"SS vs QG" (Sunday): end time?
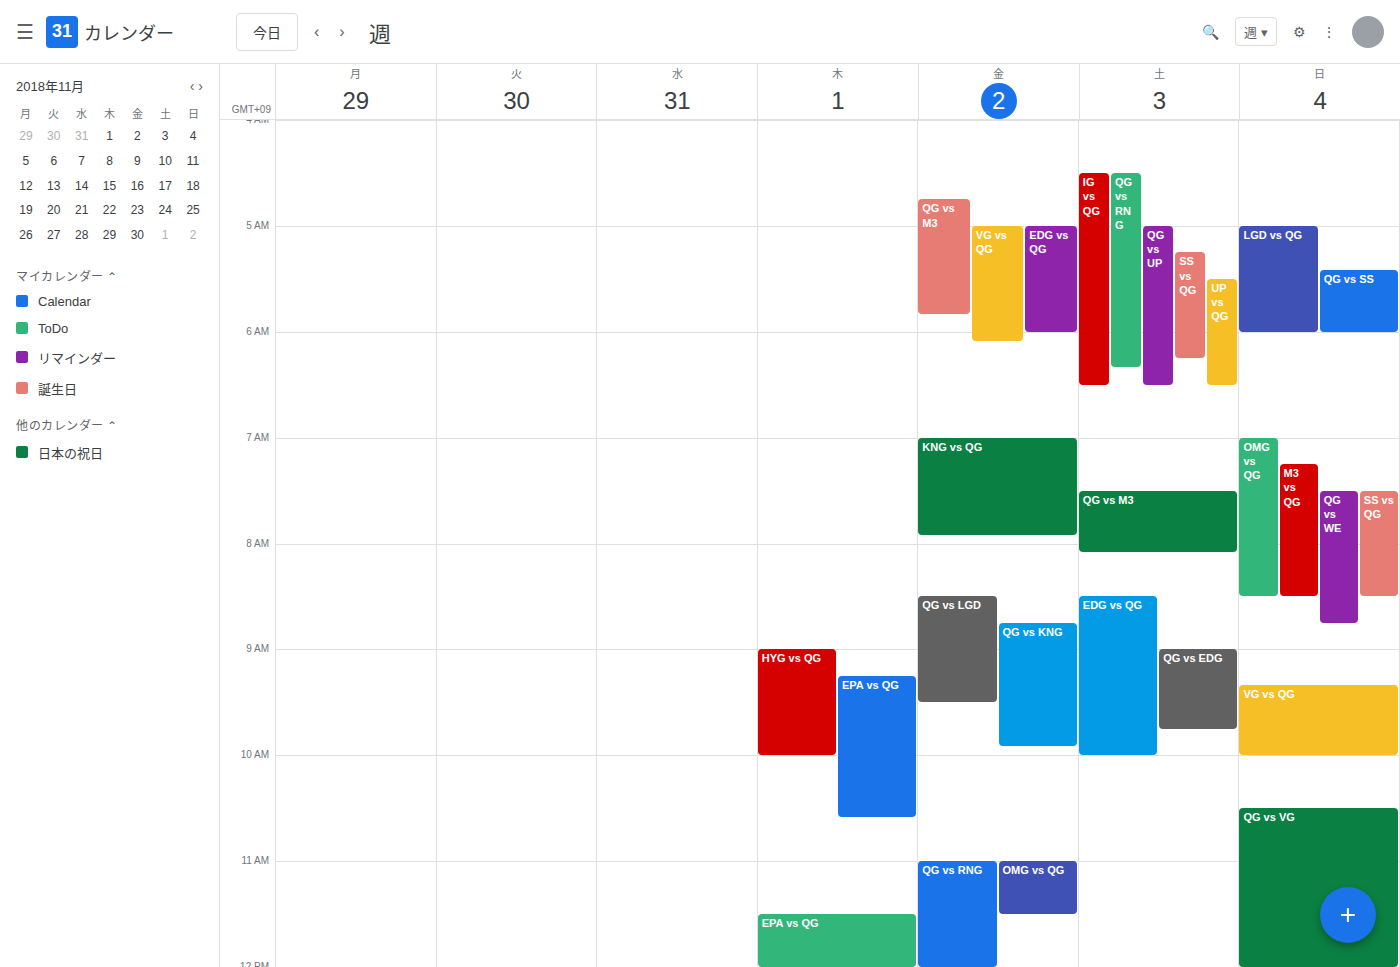
08:30